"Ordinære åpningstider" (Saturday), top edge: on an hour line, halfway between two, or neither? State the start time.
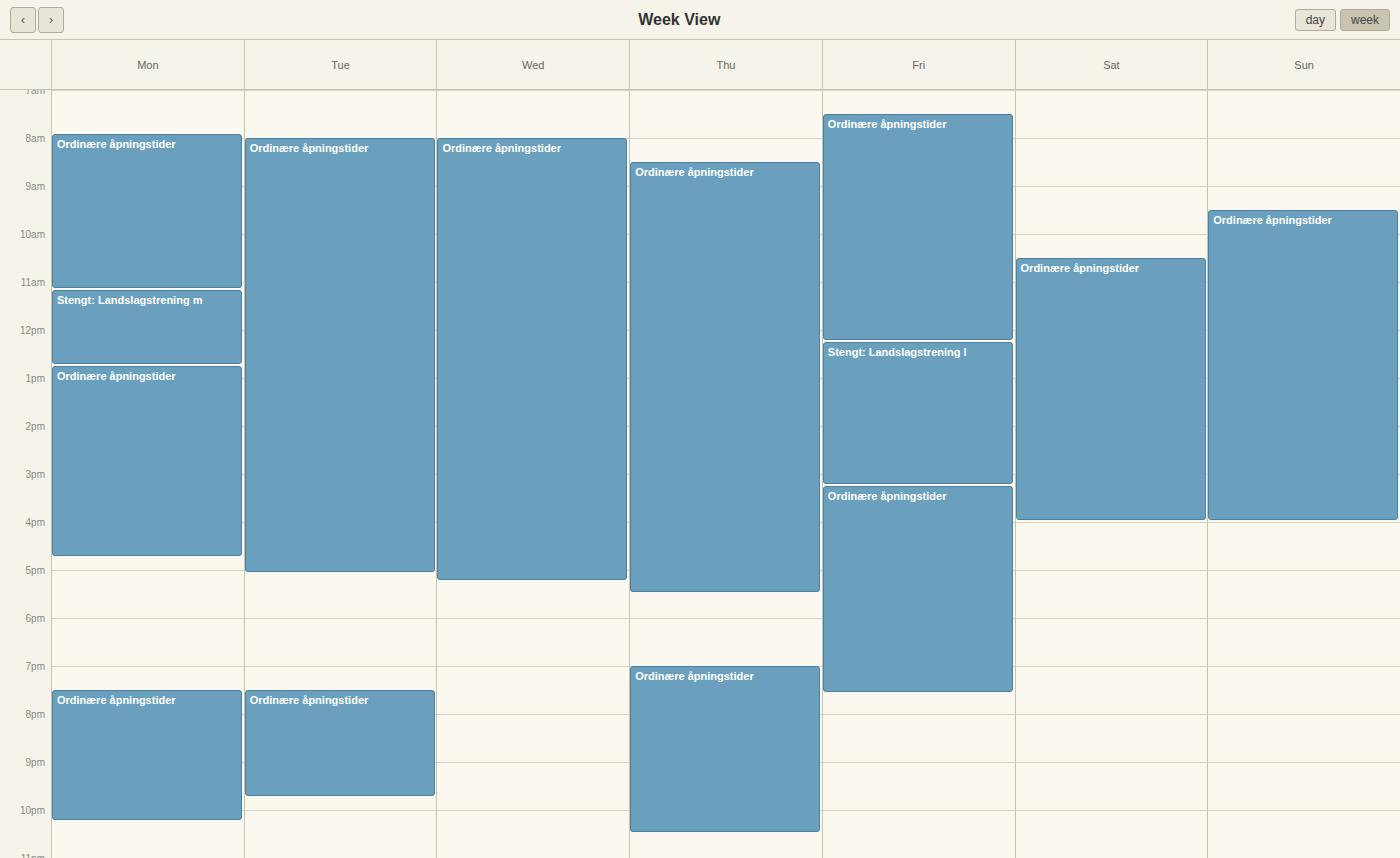
10:30 -- halfway between the 10:00 and 11:00 lines.